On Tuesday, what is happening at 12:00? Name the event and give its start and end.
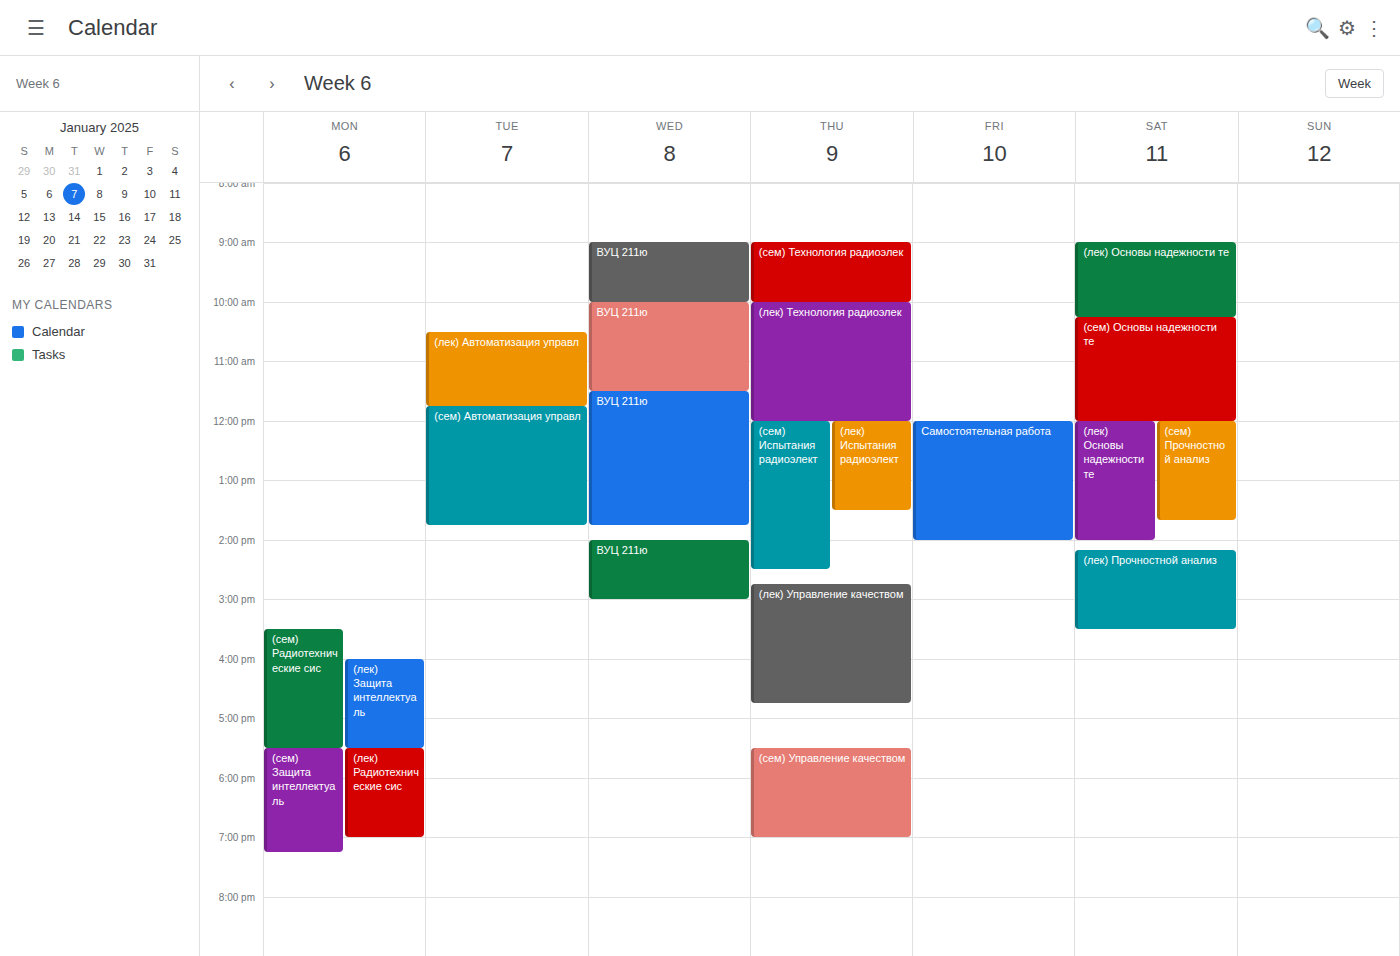
"(сем) Автоматизация управл", 11:45 to 13:45